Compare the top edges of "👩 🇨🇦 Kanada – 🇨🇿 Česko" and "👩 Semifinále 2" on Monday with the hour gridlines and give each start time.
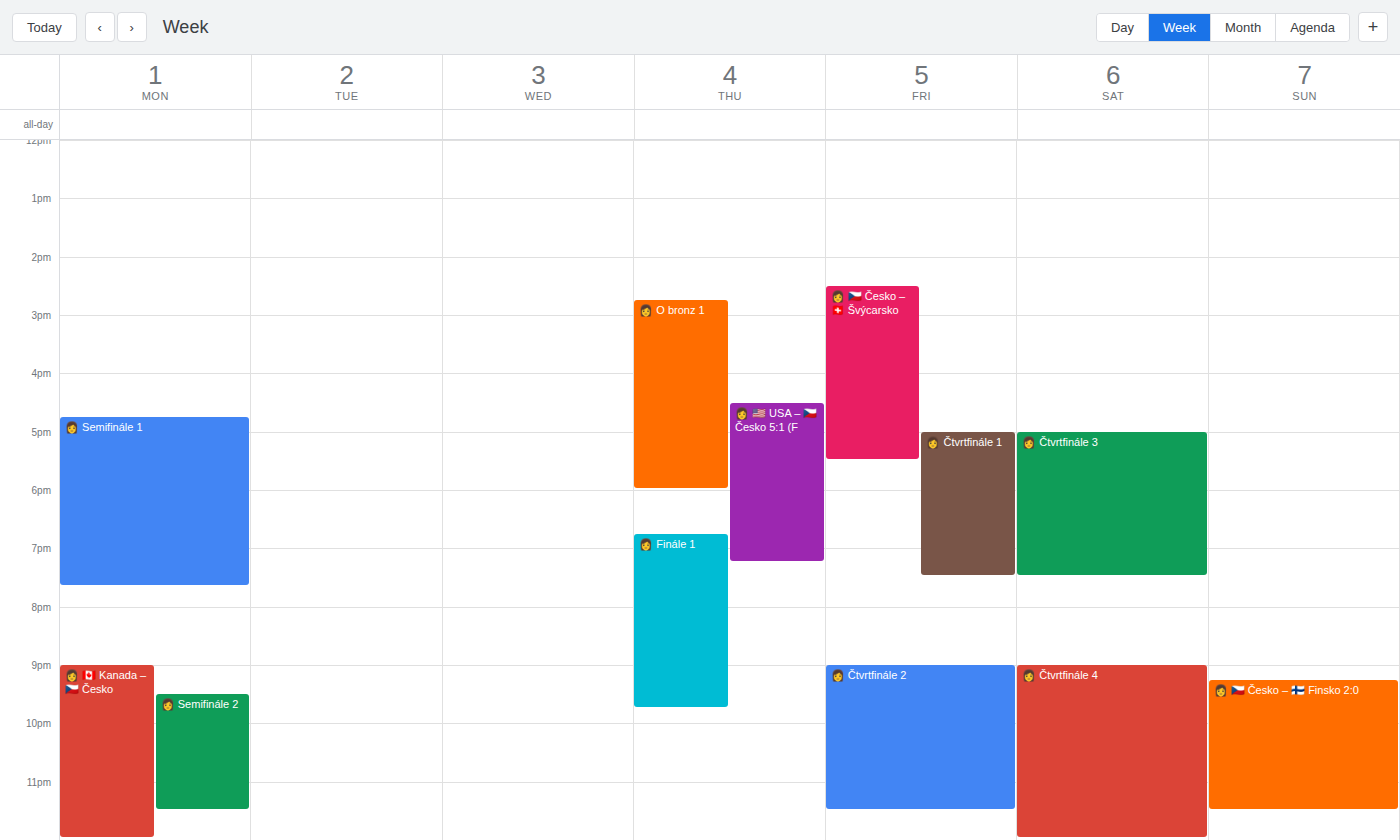
"👩 🇨🇦 Kanada – 🇨🇿 Česko": 9:00 PM, exactly on the 9 PM line. "👩 Semifinále 2": 9:30 PM, halfway between the 9 PM and 10 PM lines.